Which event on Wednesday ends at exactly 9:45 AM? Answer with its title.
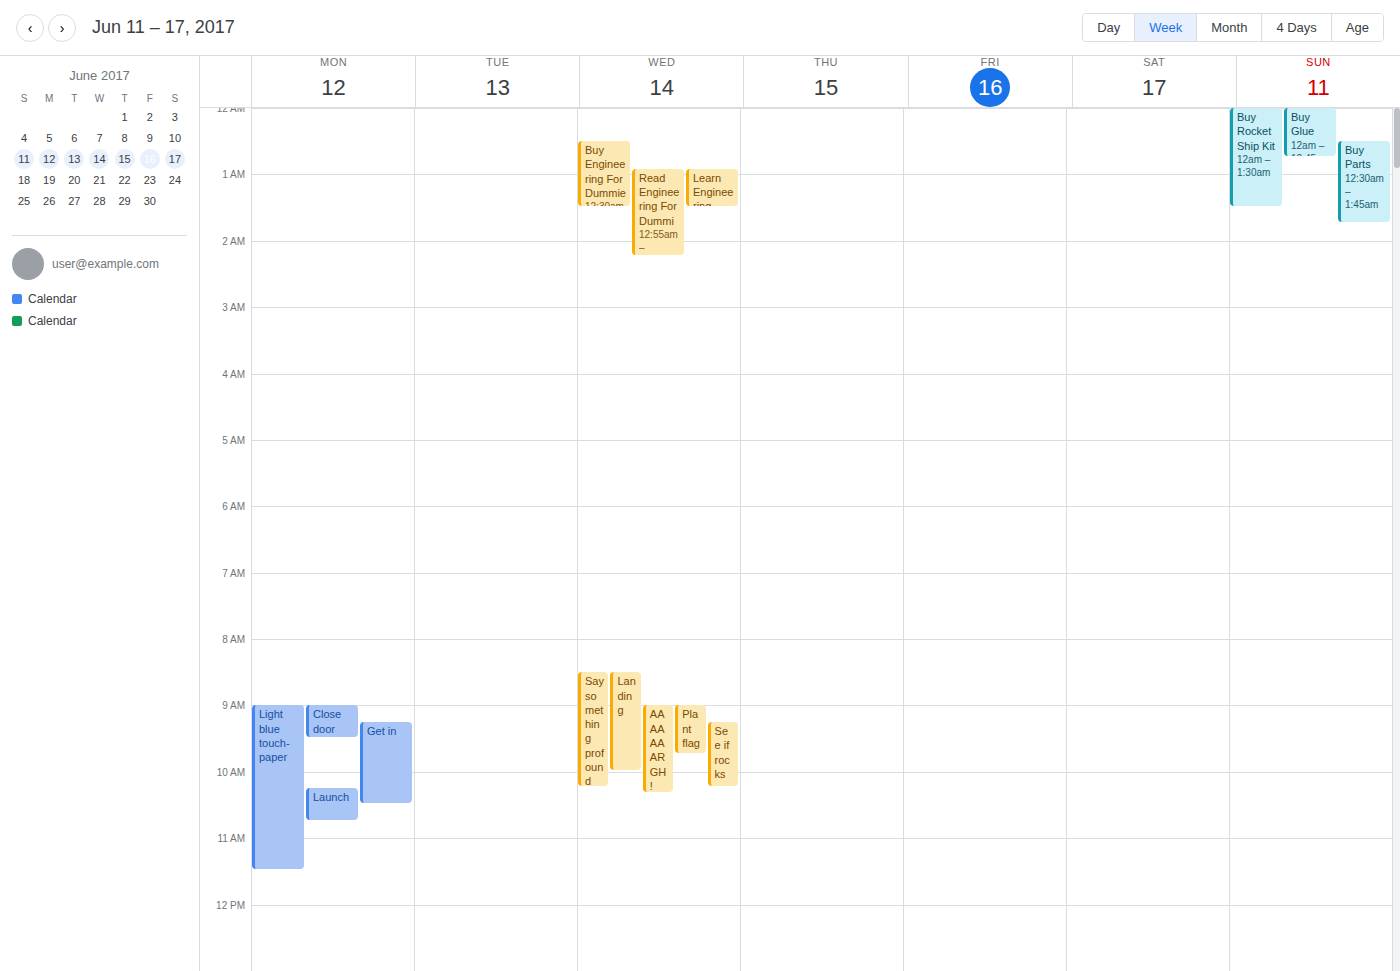
"Plant flag"